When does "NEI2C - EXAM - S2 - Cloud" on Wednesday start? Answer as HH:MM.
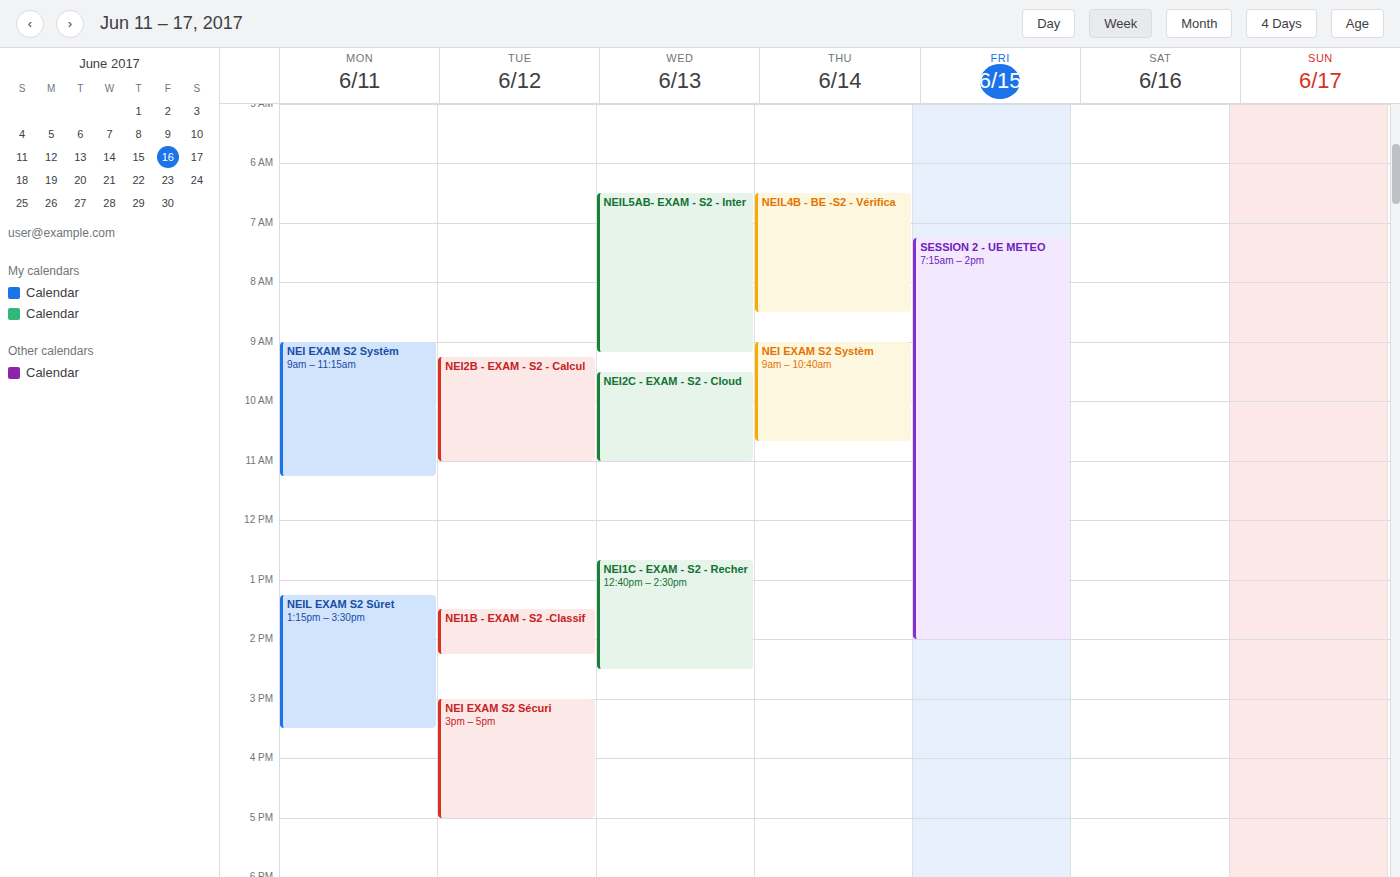
09:30